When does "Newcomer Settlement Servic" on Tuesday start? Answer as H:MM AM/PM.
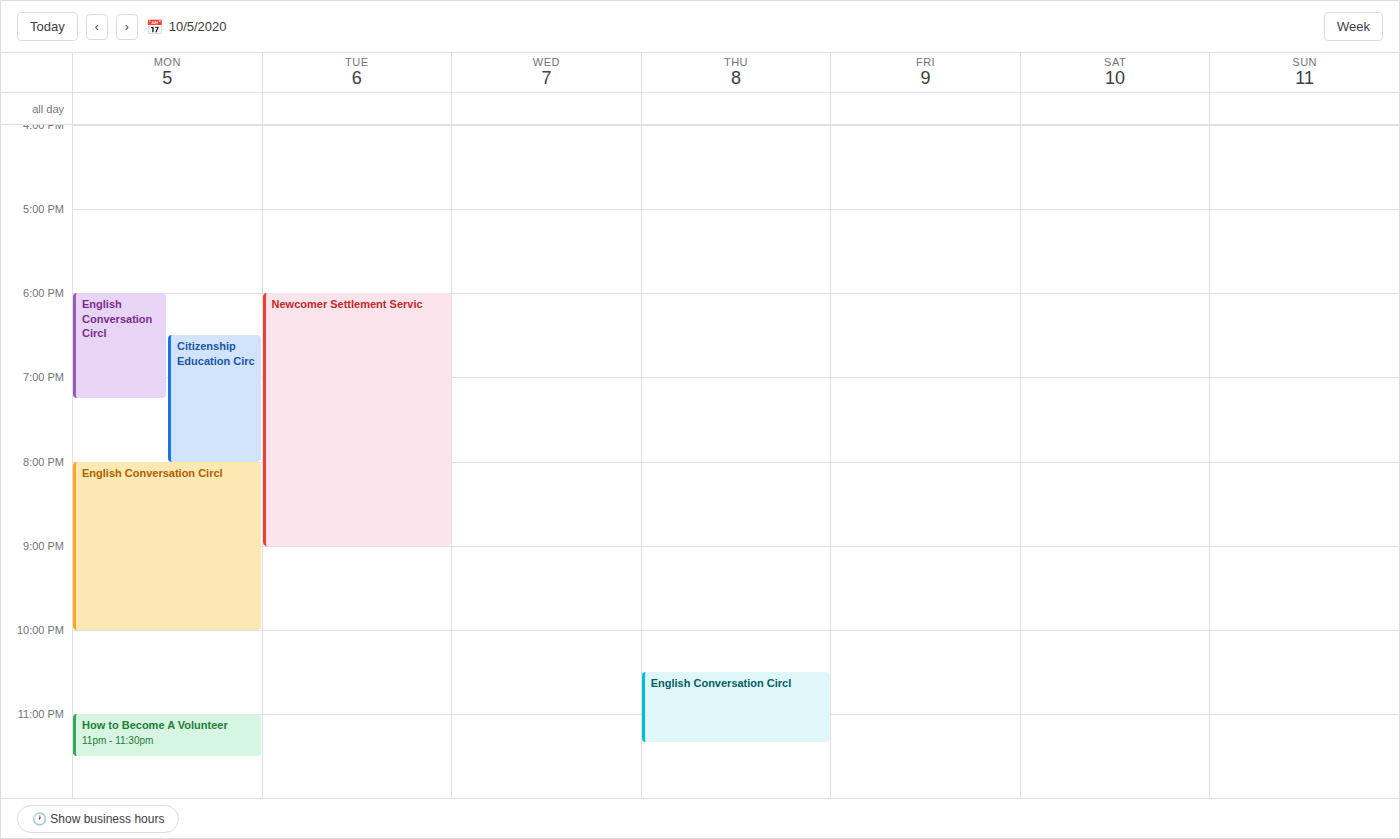
6:00 PM